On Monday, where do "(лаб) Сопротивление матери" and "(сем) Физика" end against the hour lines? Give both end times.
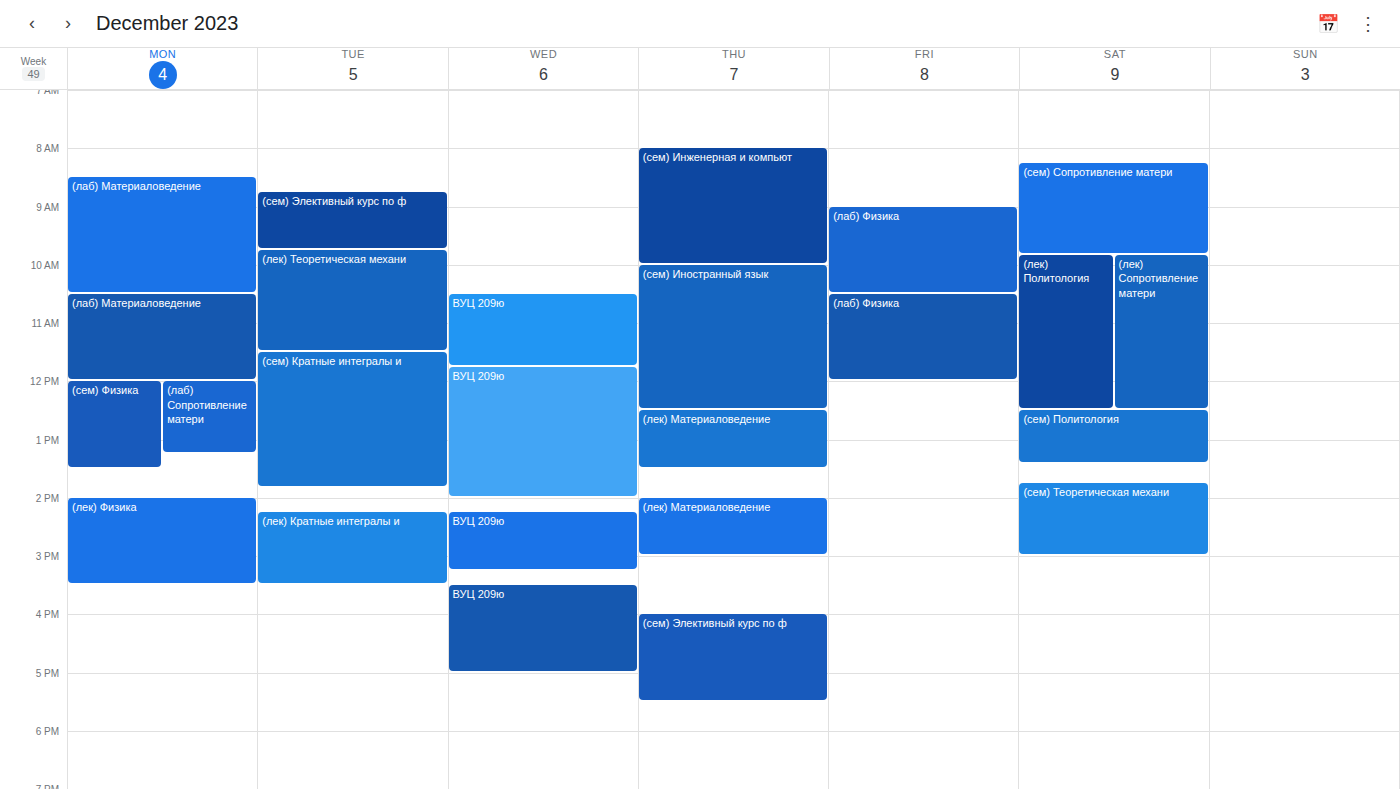
"(лаб) Сопротивление матери": 13:15, neither: a quarter of the way from the 13:00 line to the 14:00 line. "(сем) Физика": 13:30, halfway between the 13:00 and 14:00 lines.